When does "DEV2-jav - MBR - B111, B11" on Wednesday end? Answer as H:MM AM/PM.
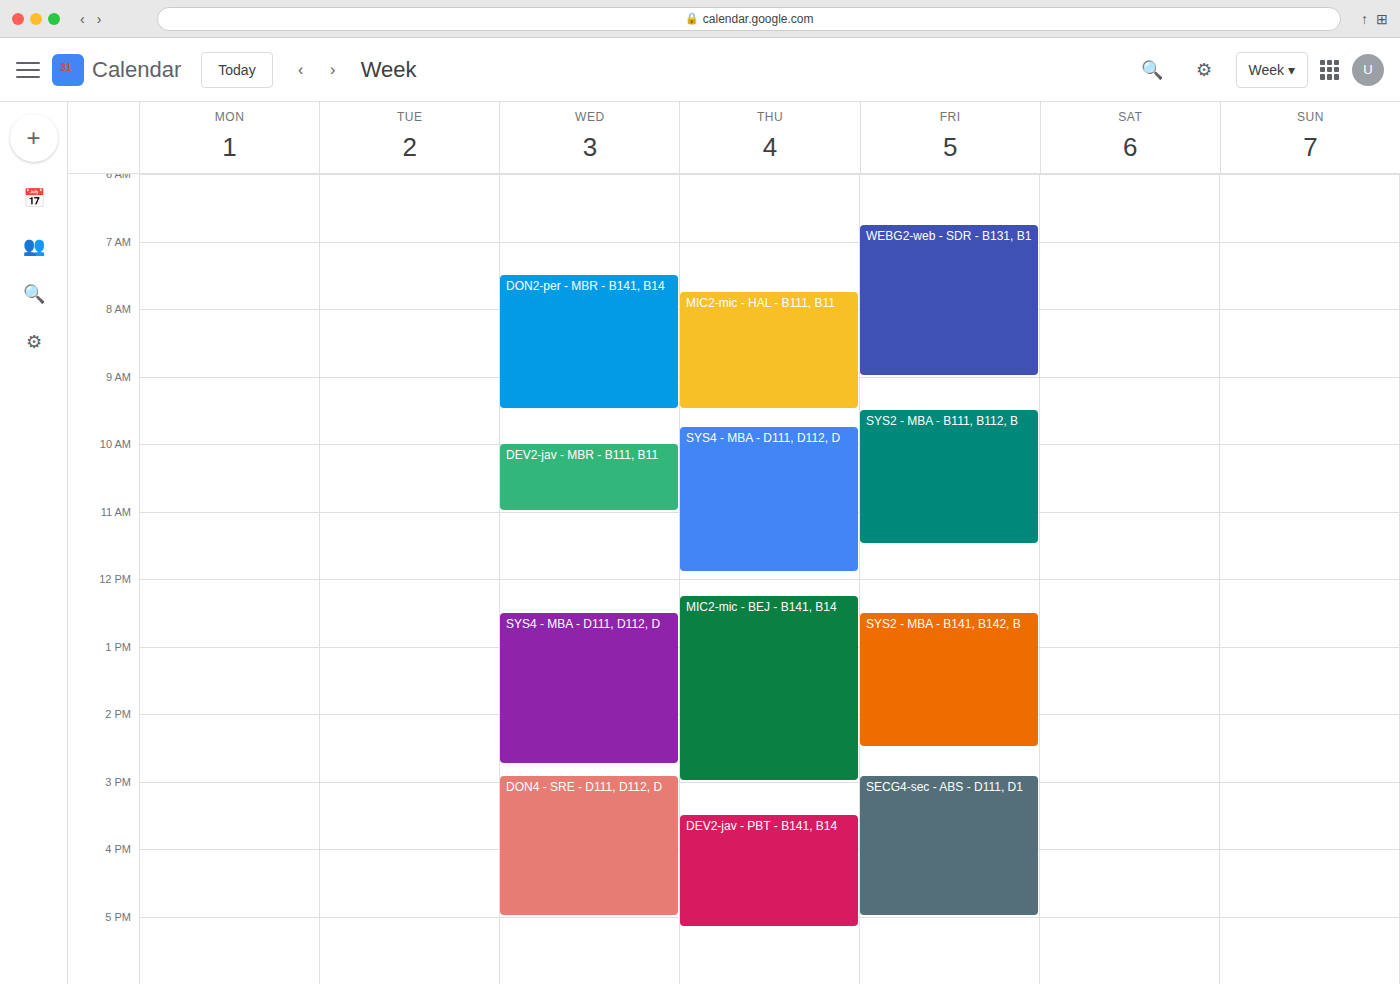
11:00 AM